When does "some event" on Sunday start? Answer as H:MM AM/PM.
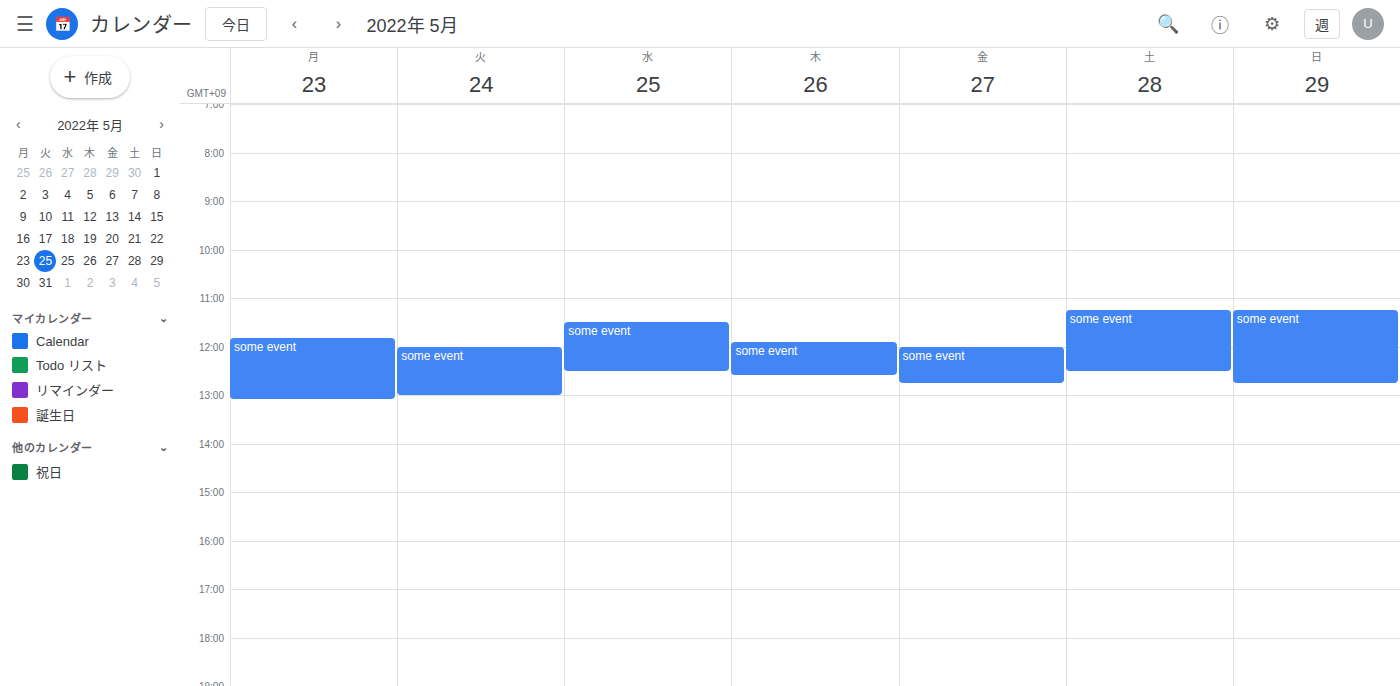
11:15 AM